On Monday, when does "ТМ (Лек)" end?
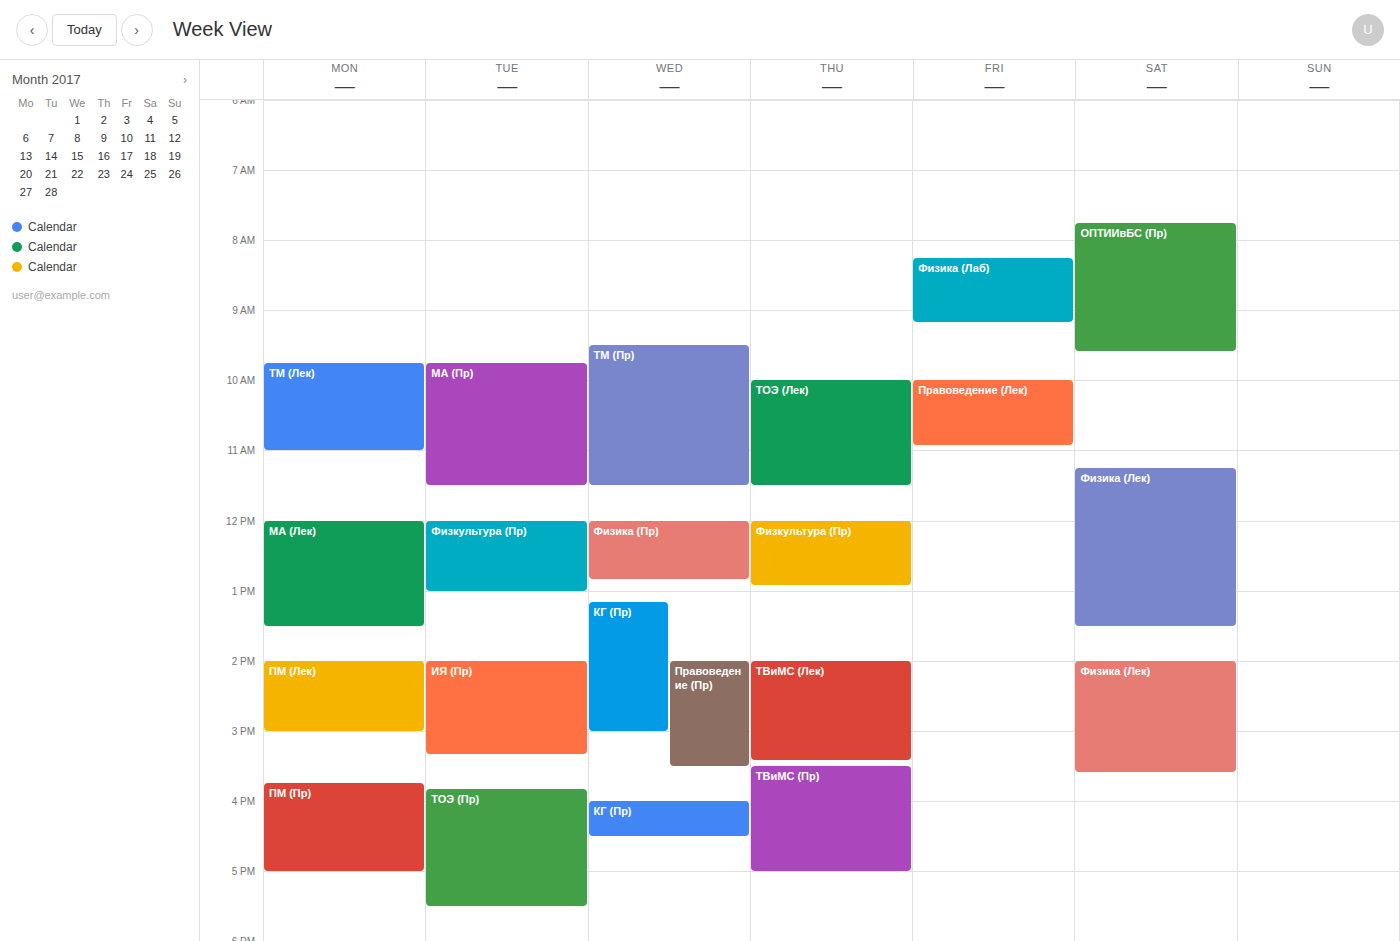
11:00 AM